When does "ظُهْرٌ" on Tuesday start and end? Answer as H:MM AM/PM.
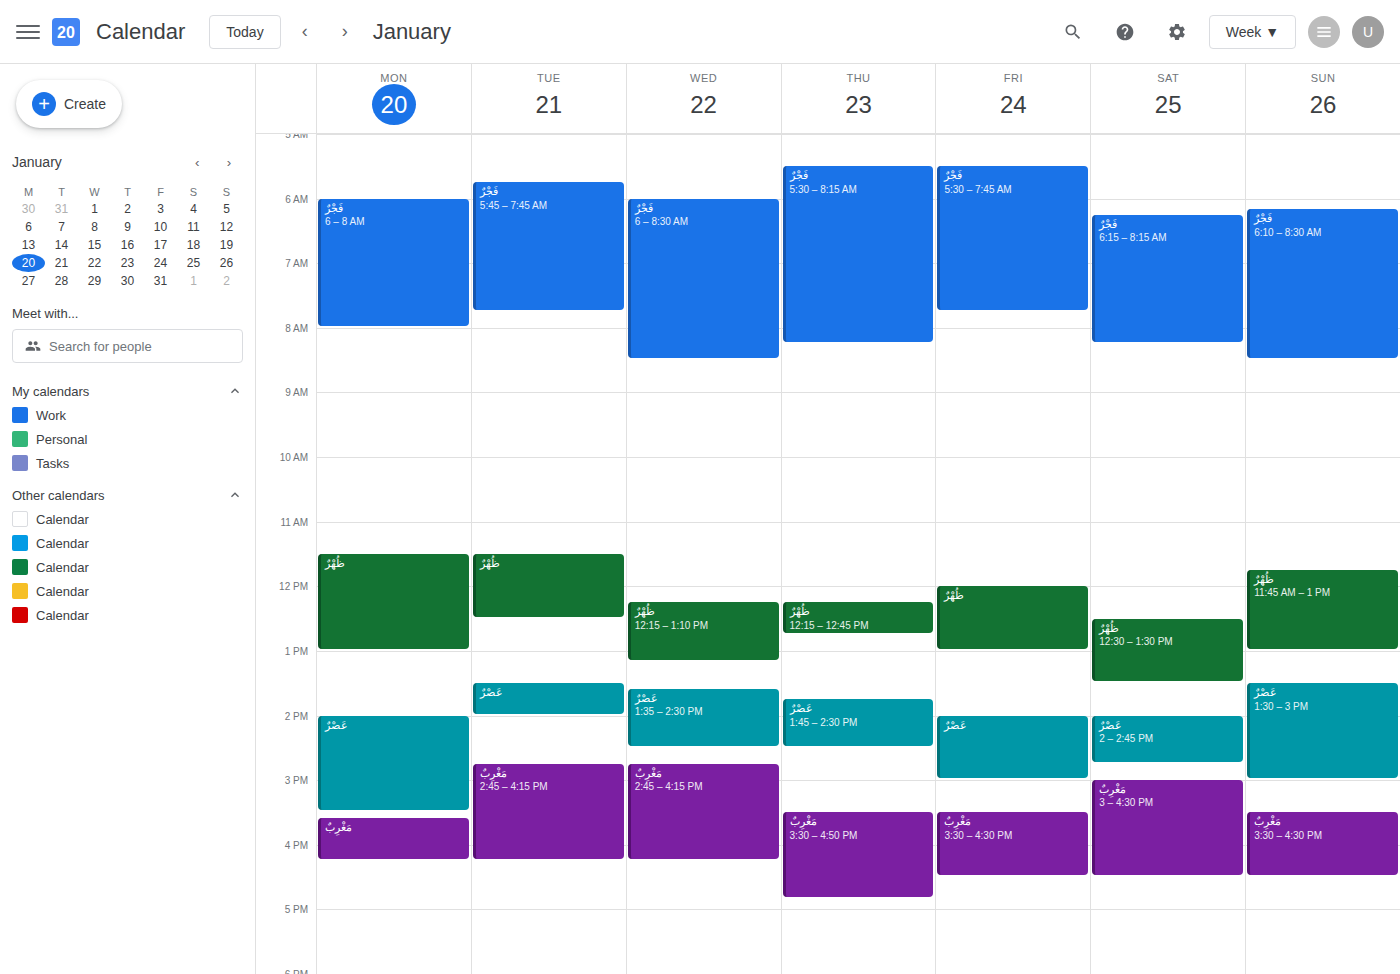
11:30 AM to 12:30 PM